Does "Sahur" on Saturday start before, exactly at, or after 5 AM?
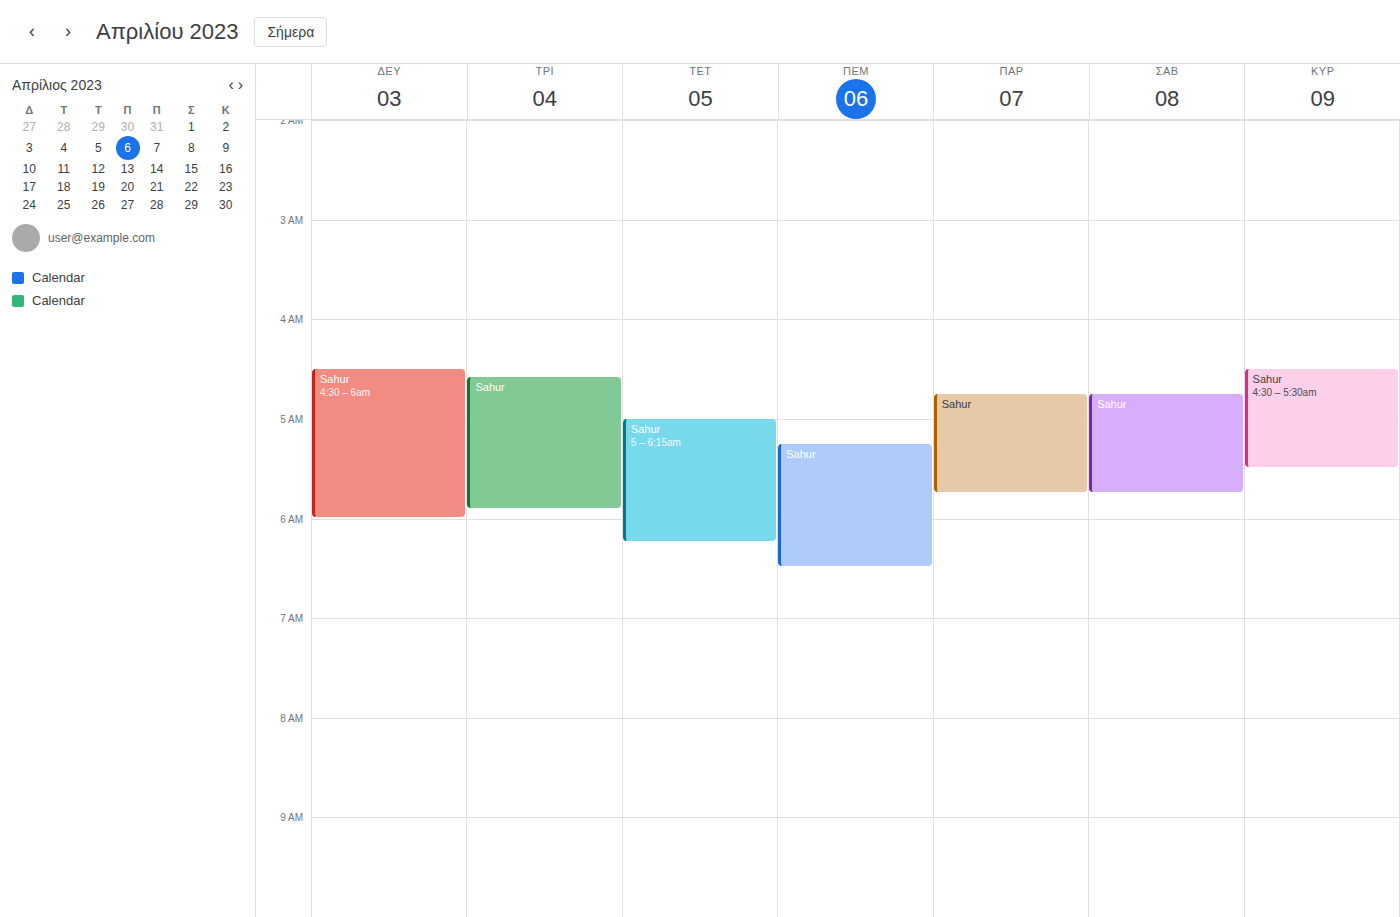
4:45 AM -- before 5 AM, 15 minutes above the 5 AM line.